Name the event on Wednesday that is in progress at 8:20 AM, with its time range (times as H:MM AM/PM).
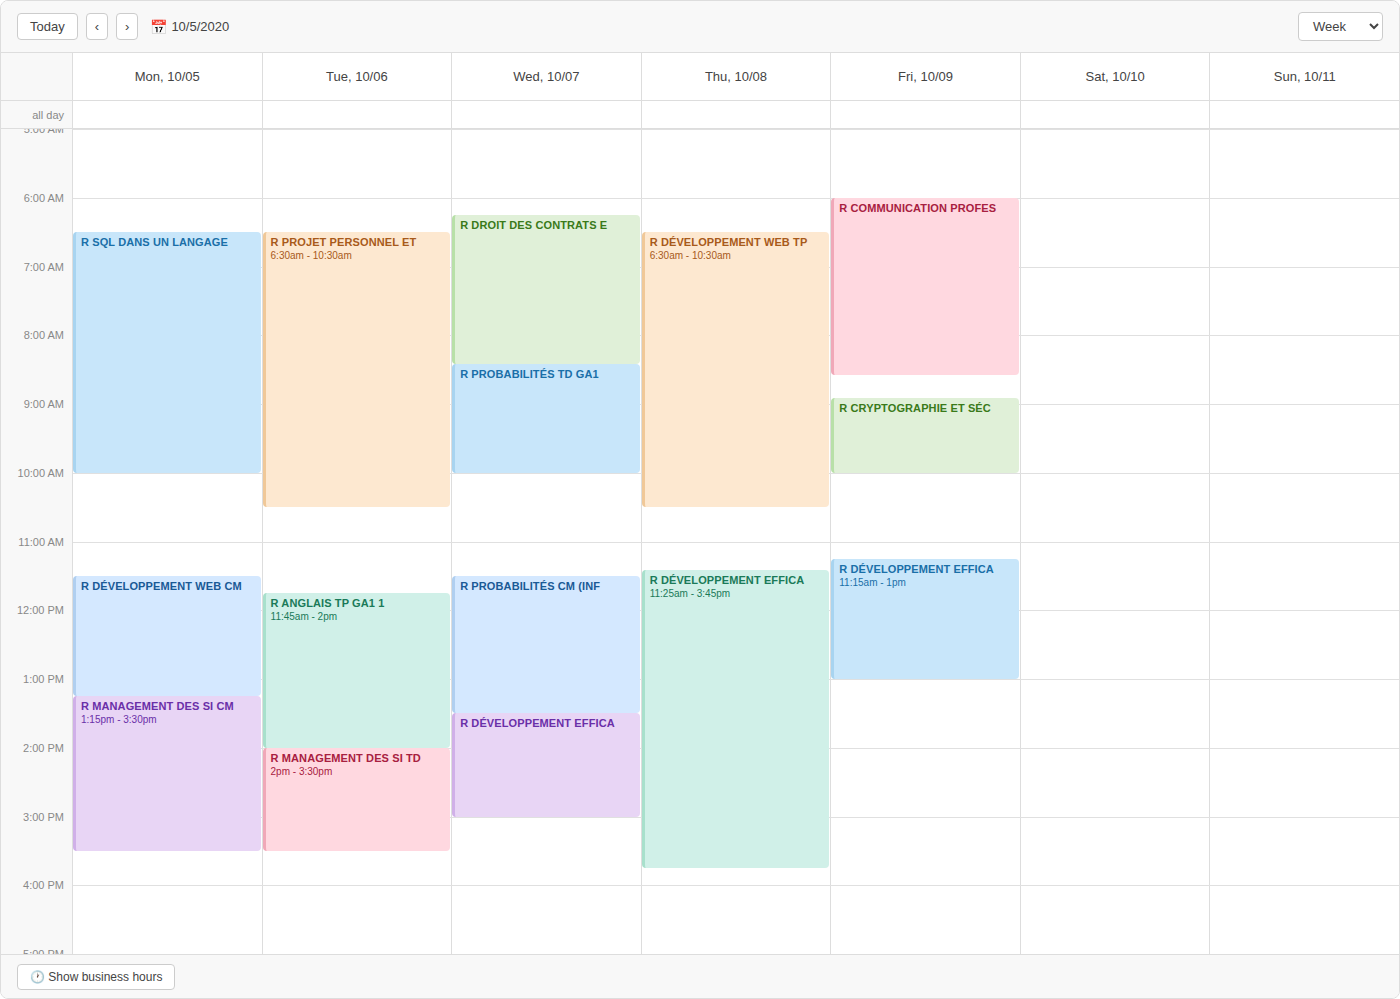
"R Droit des contrats e", 6:15 AM to 8:25 AM